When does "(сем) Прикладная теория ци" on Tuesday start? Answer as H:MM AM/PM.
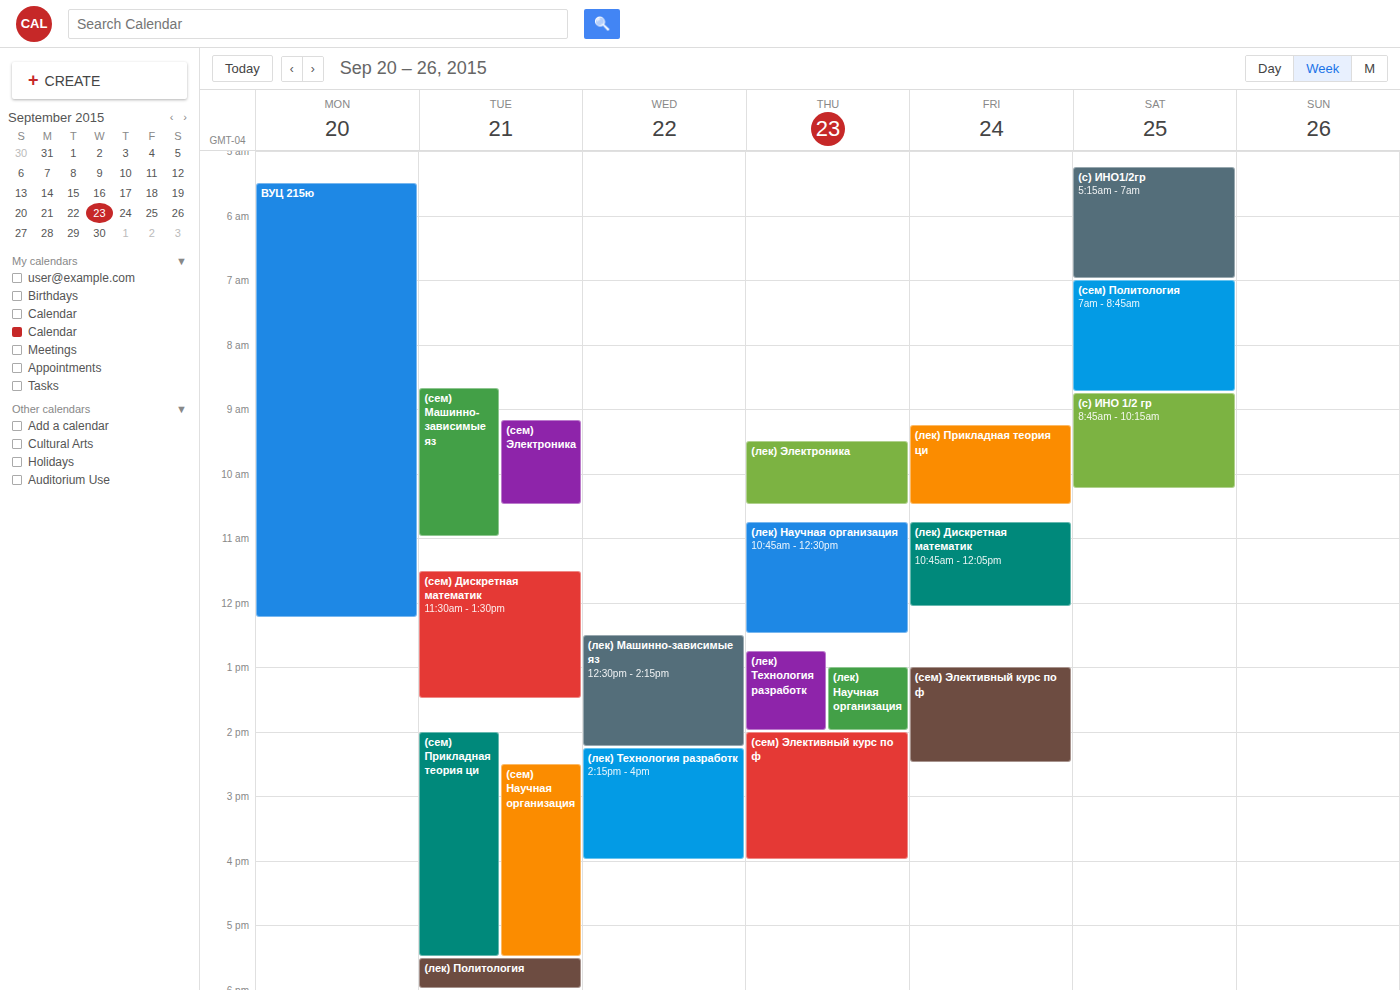
2:00 PM